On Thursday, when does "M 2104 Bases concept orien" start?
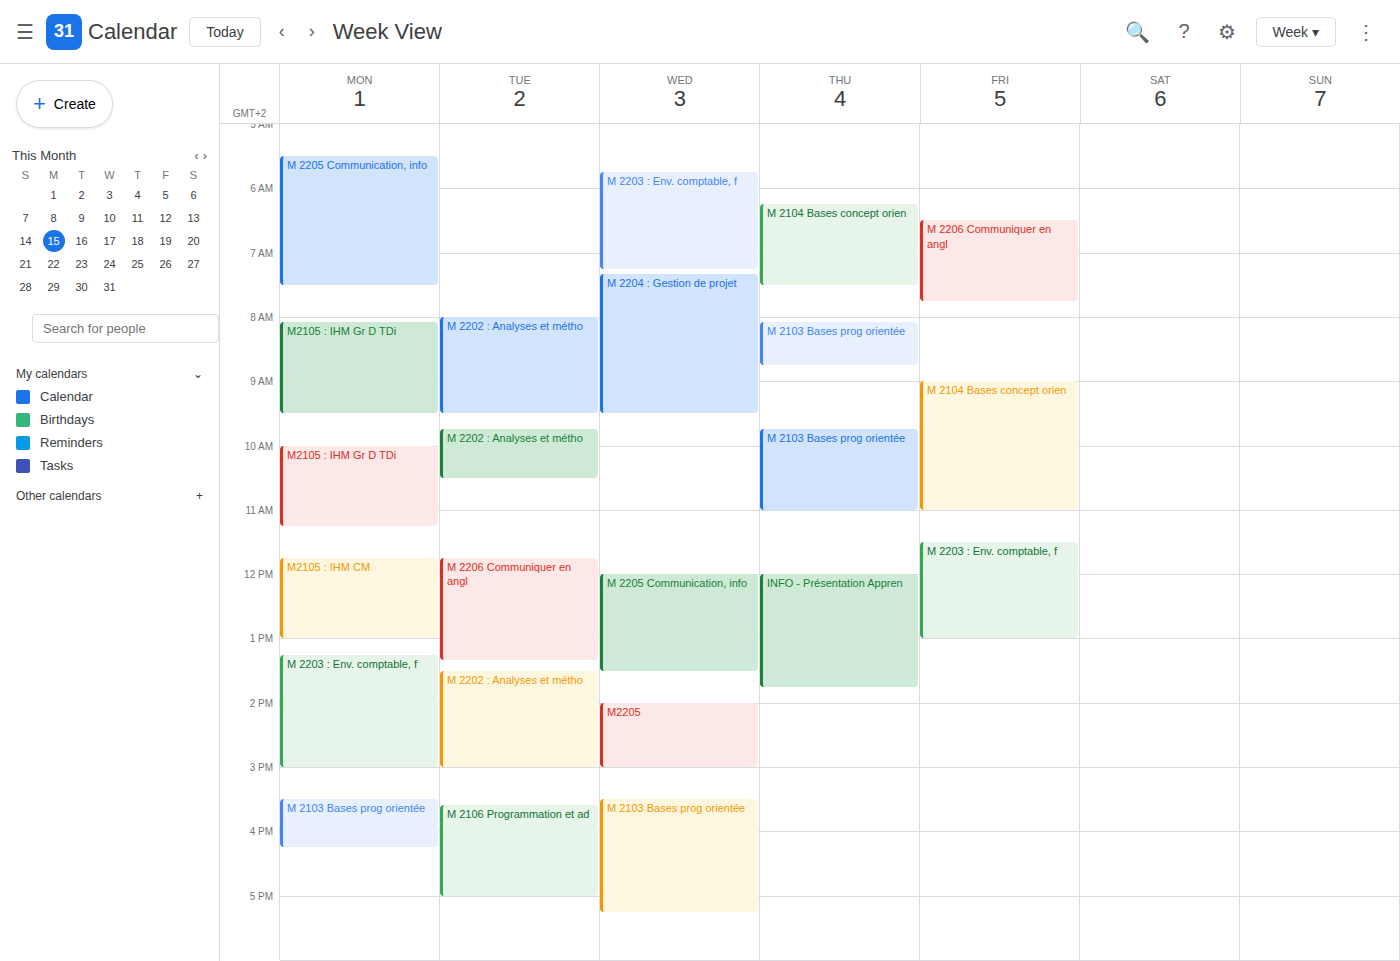
6:15 AM